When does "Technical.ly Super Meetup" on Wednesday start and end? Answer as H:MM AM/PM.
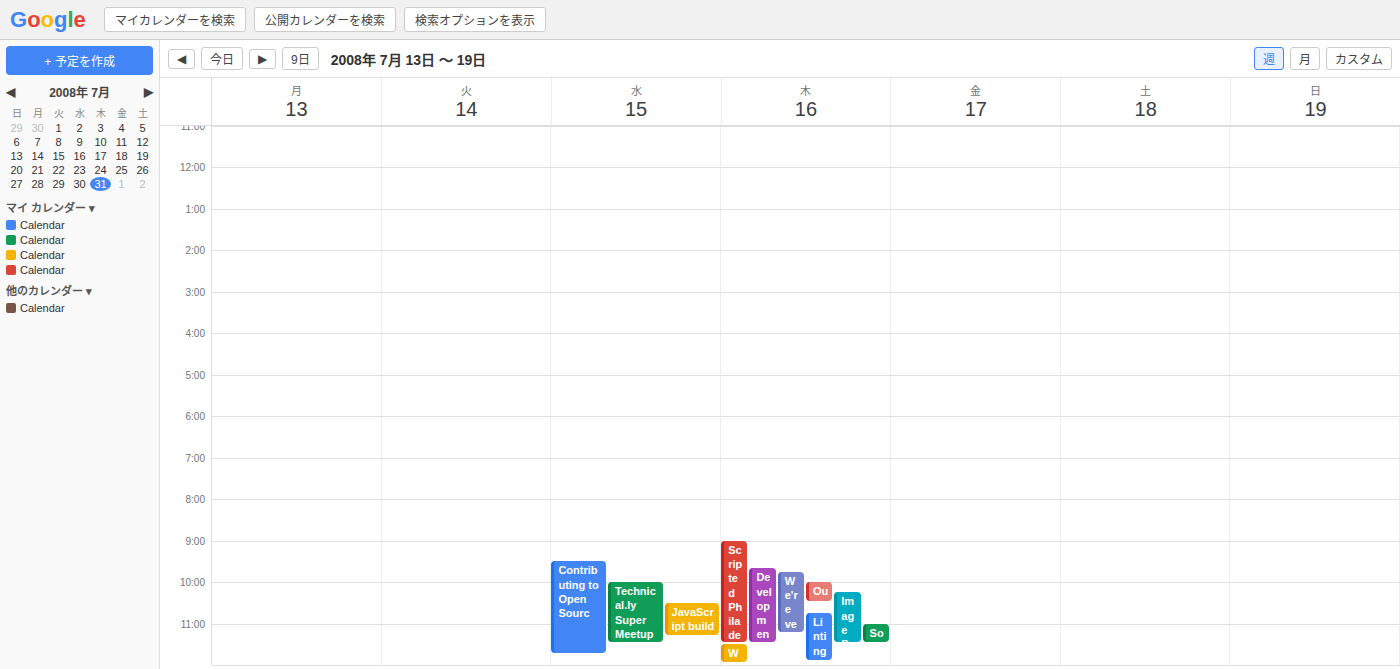
10:00 PM to 11:30 PM